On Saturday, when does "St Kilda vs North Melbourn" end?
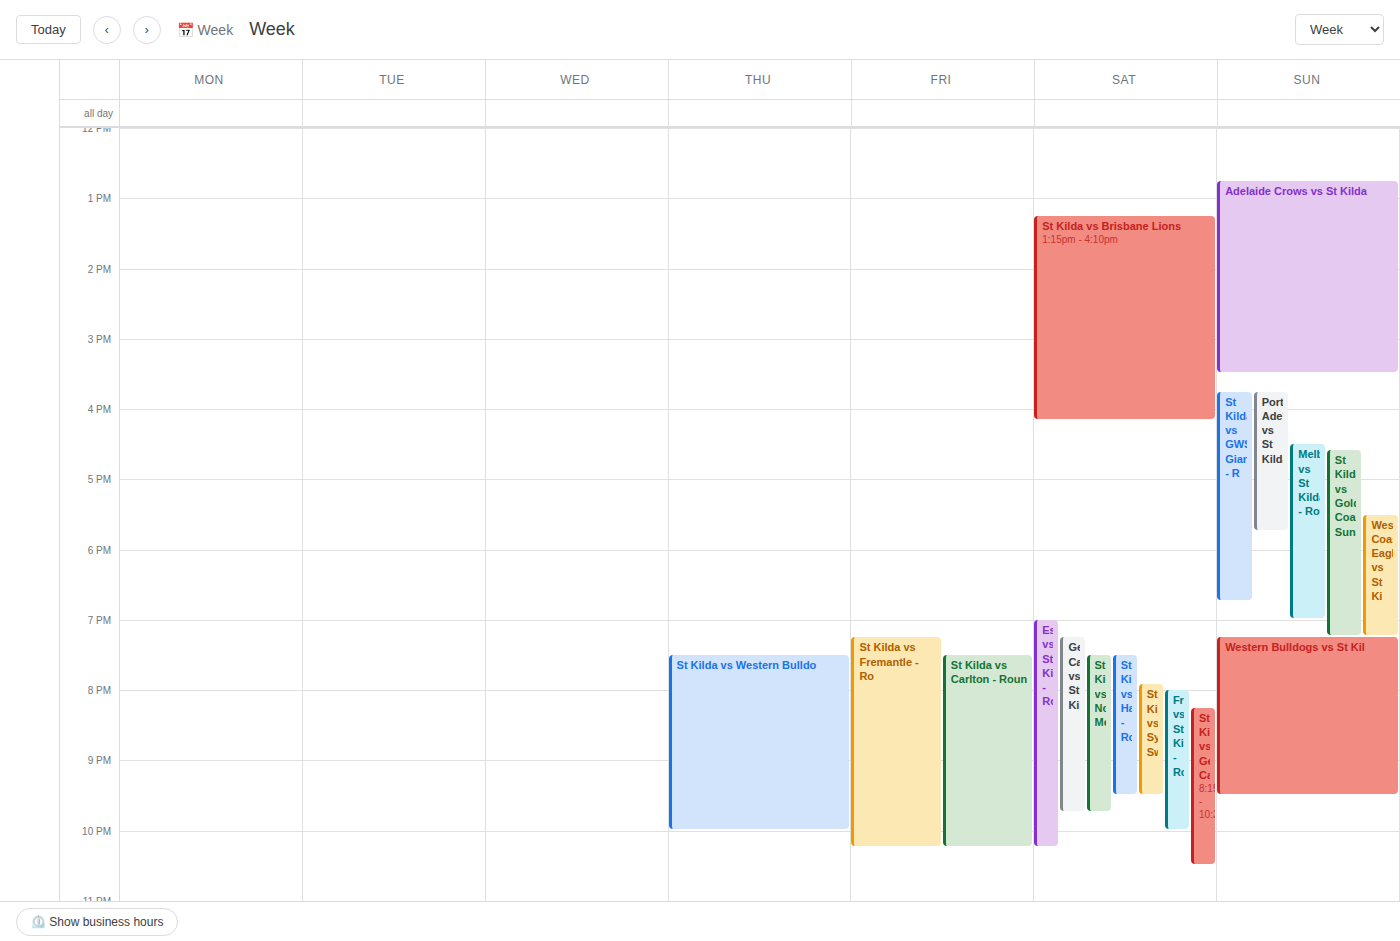
9:45 PM